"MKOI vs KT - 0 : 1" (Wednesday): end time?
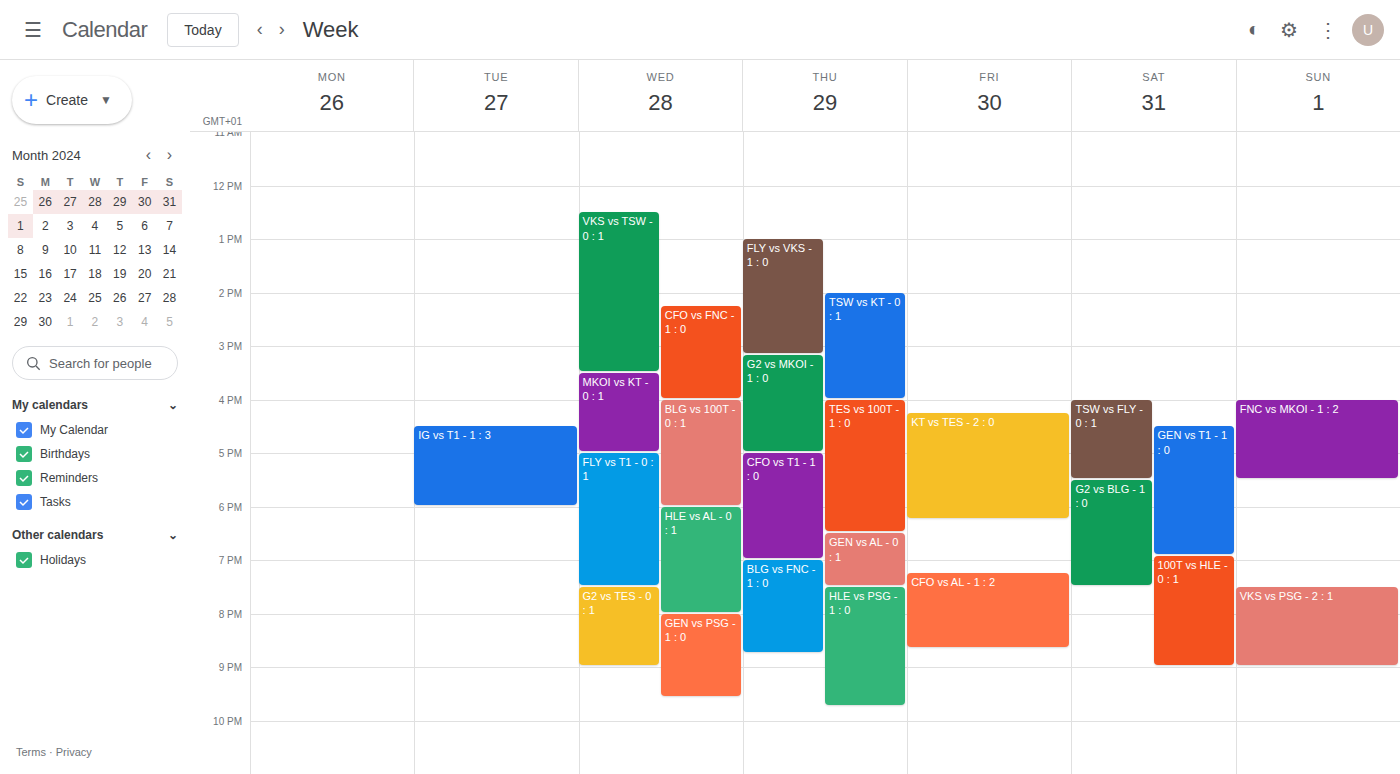
5:00 PM